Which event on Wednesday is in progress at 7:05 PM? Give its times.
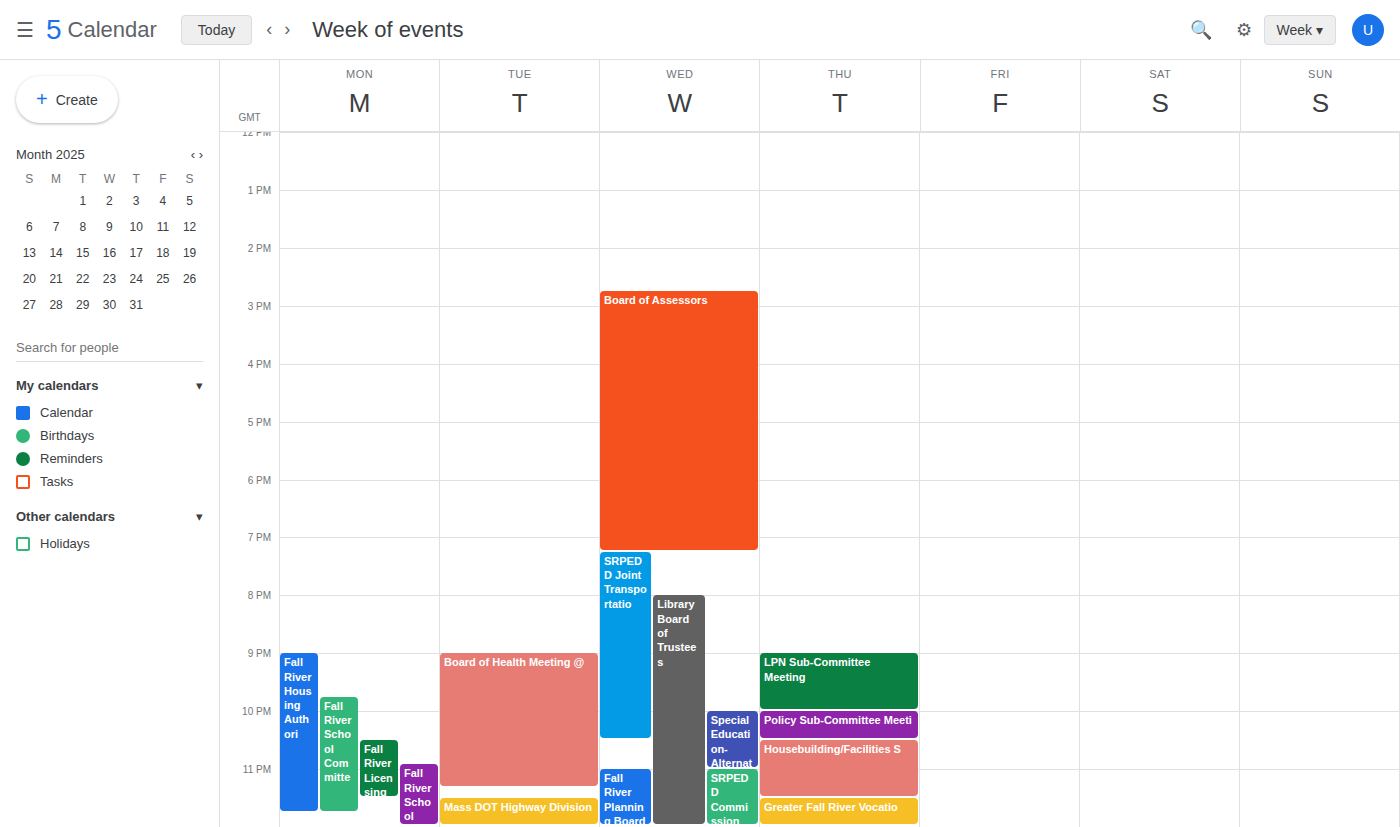
"Board of Assessors", 2:45 PM to 7:15 PM